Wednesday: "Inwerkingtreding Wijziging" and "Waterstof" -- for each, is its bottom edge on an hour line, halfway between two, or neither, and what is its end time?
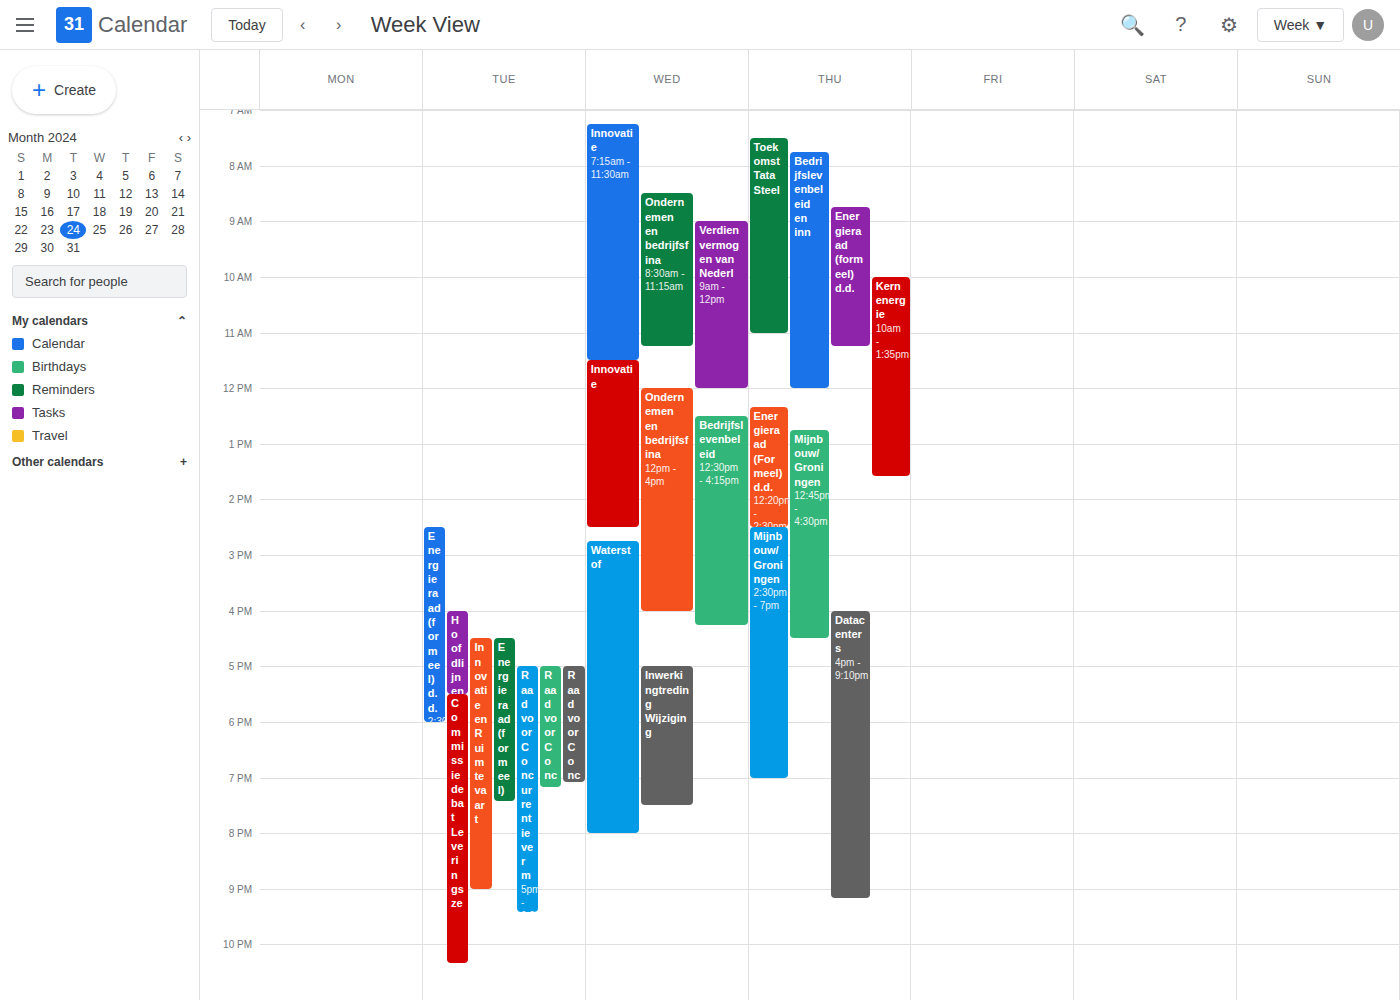
"Inwerkingtreding Wijziging": 7:30 PM, halfway between the 7 PM and 8 PM lines. "Waterstof": 8:00 PM, exactly on the 8 PM line.